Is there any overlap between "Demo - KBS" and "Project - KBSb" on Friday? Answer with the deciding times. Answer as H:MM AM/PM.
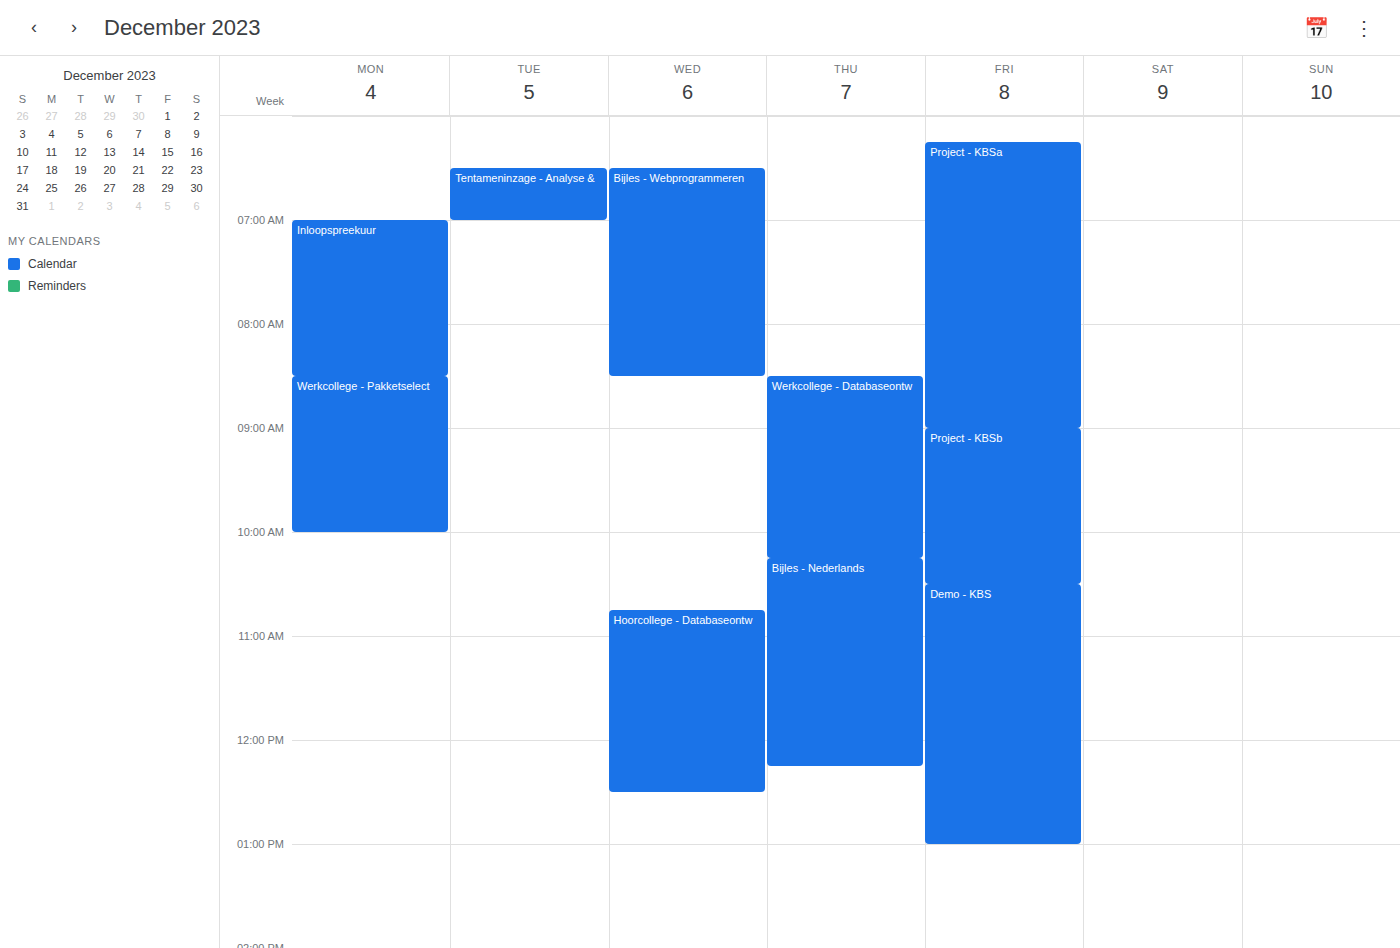
"Project - KBSb" ends at 10:30 AM, exactly when "Demo - KBS" starts -- they touch but do not overlap.